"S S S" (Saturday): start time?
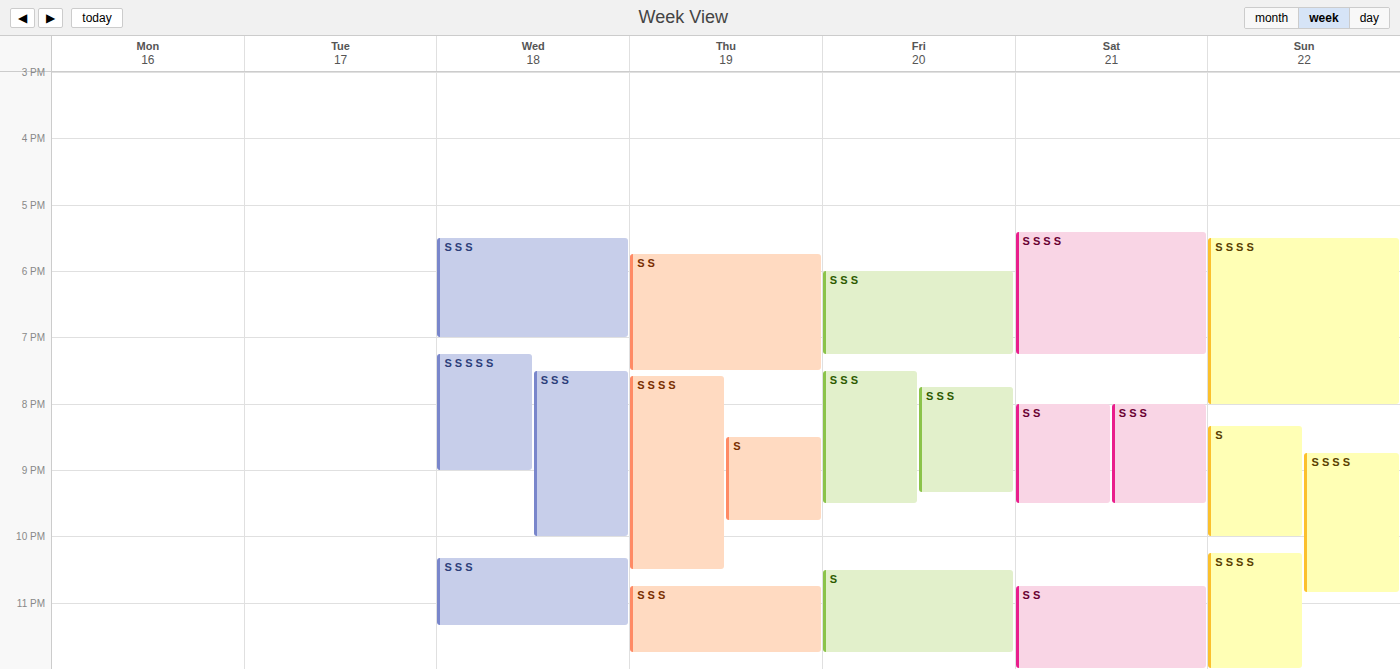
8:00 PM